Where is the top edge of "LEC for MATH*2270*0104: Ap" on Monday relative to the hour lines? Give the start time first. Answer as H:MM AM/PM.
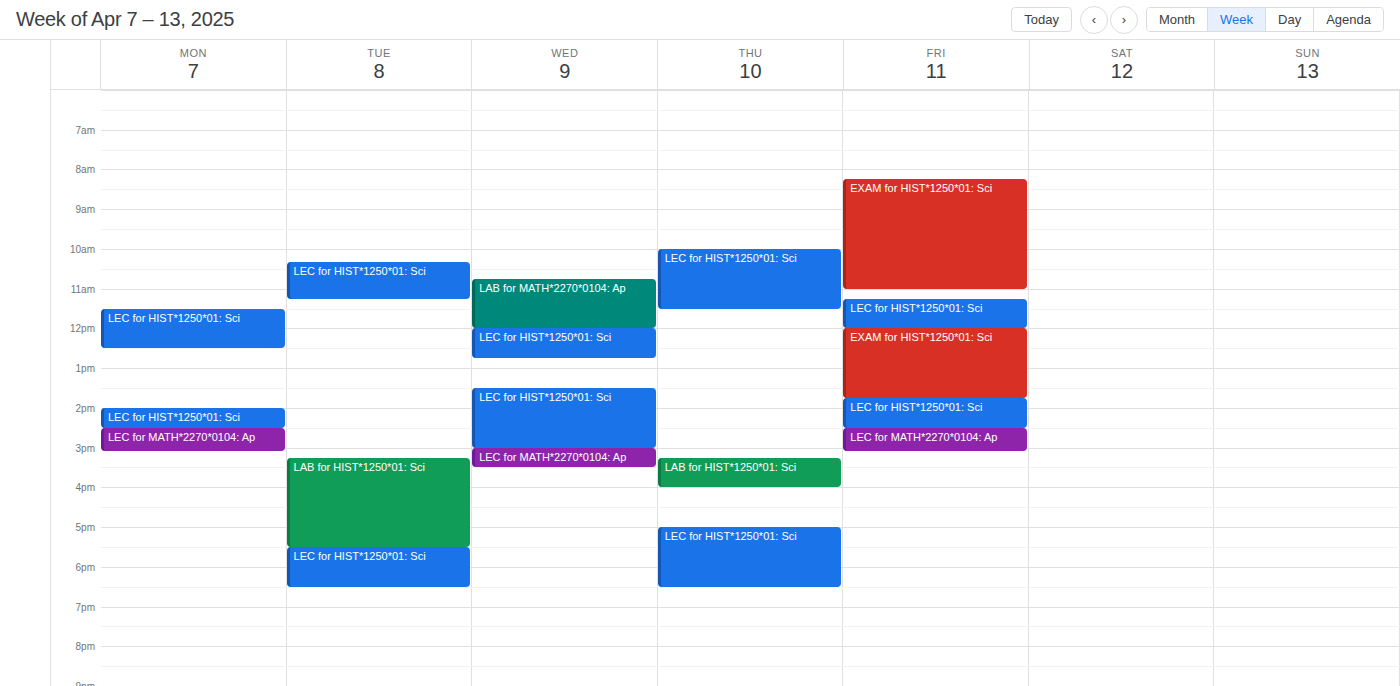
2:30 PM -- halfway between the 2 PM and 3 PM lines.